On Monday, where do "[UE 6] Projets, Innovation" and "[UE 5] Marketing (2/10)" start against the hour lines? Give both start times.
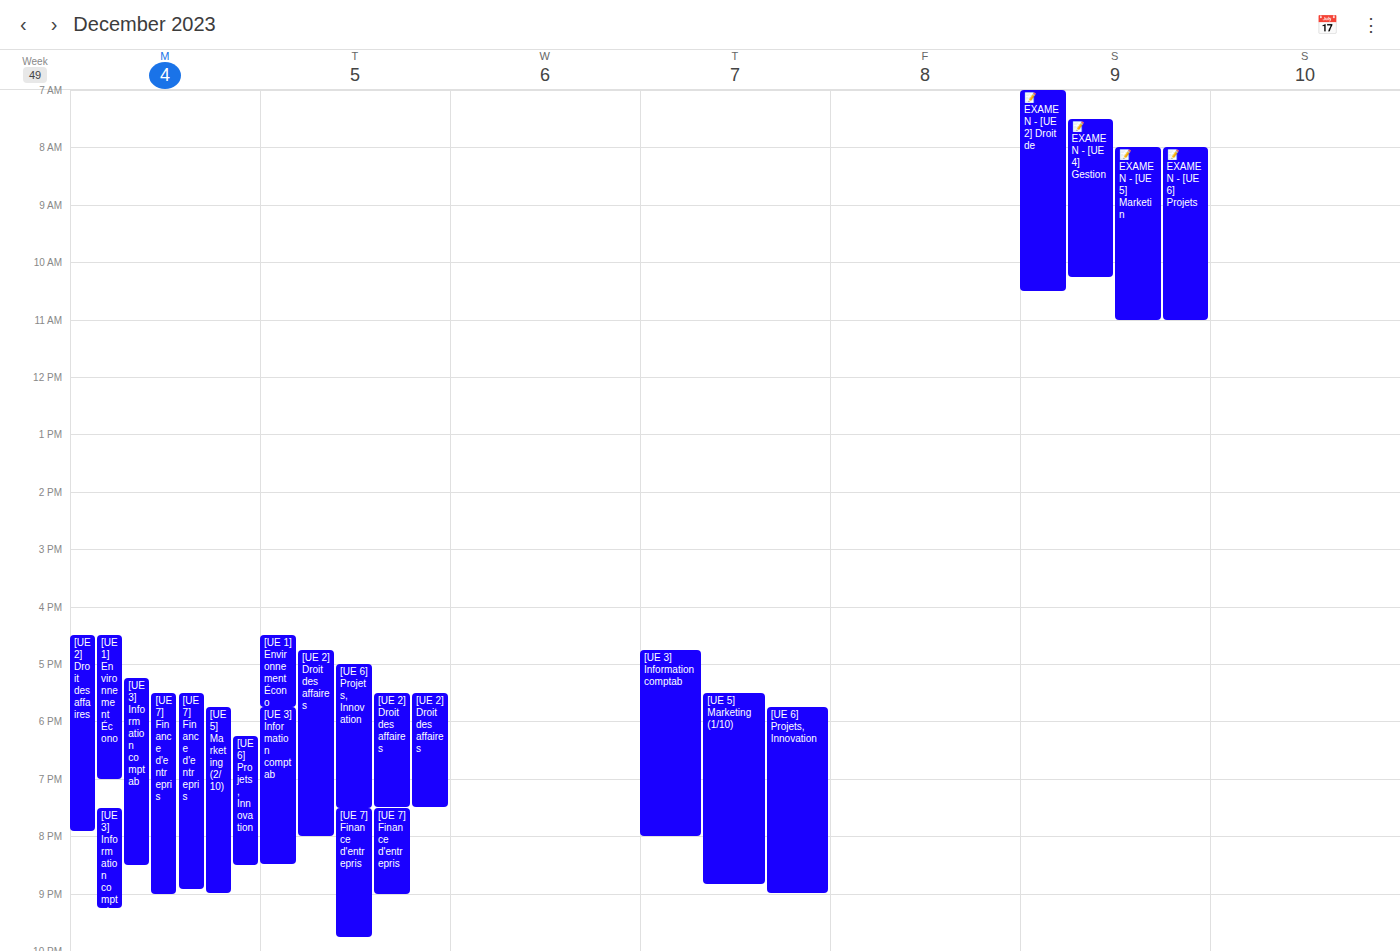
"[UE 6] Projets, Innovation": 6:15 PM, neither: a quarter of the way from the 6 PM line to the 7 PM line. "[UE 5] Marketing (2/10)": 5:45 PM, neither: three quarters of the way from the 5 PM line to the 6 PM line.